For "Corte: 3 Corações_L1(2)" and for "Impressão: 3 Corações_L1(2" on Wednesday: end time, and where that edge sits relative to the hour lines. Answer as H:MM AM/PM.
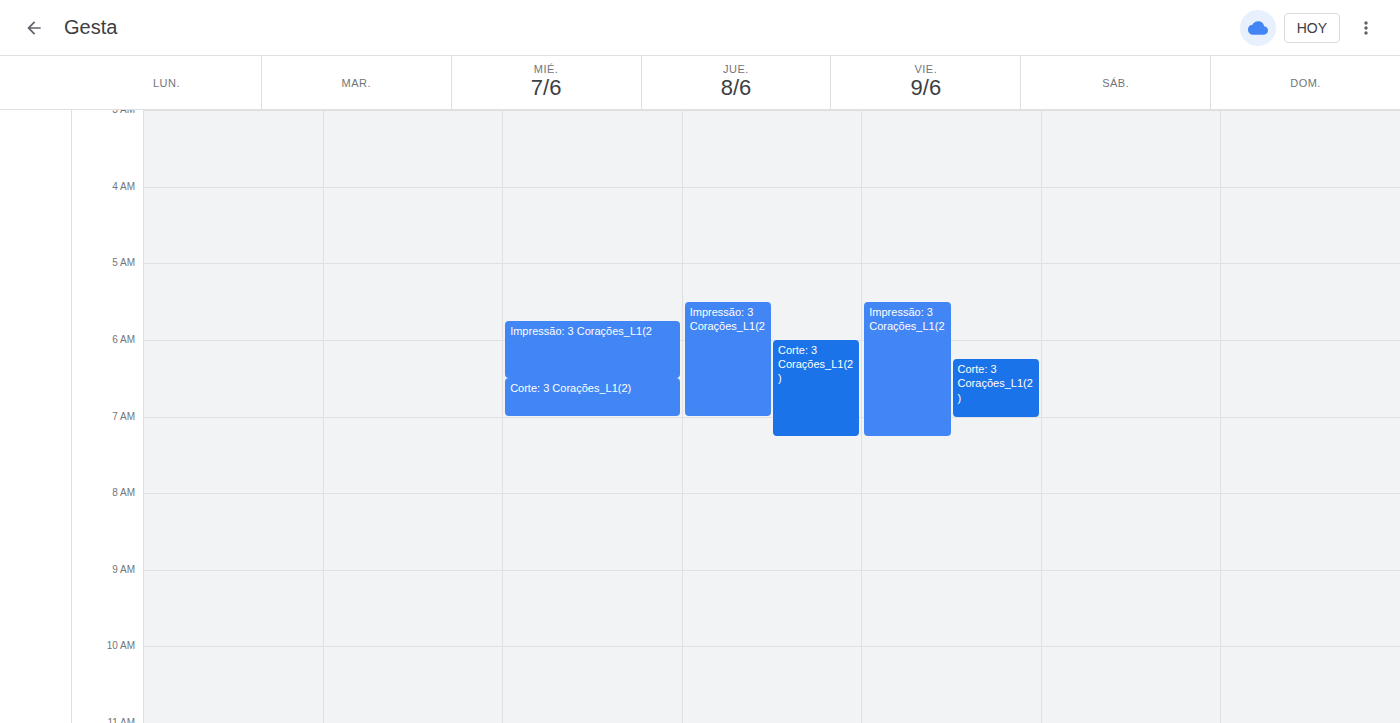
"Corte: 3 Corações_L1(2)": 7:00 AM, exactly on the 7 AM line. "Impressão: 3 Corações_L1(2": 6:30 AM, halfway between the 6 AM and 7 AM lines.